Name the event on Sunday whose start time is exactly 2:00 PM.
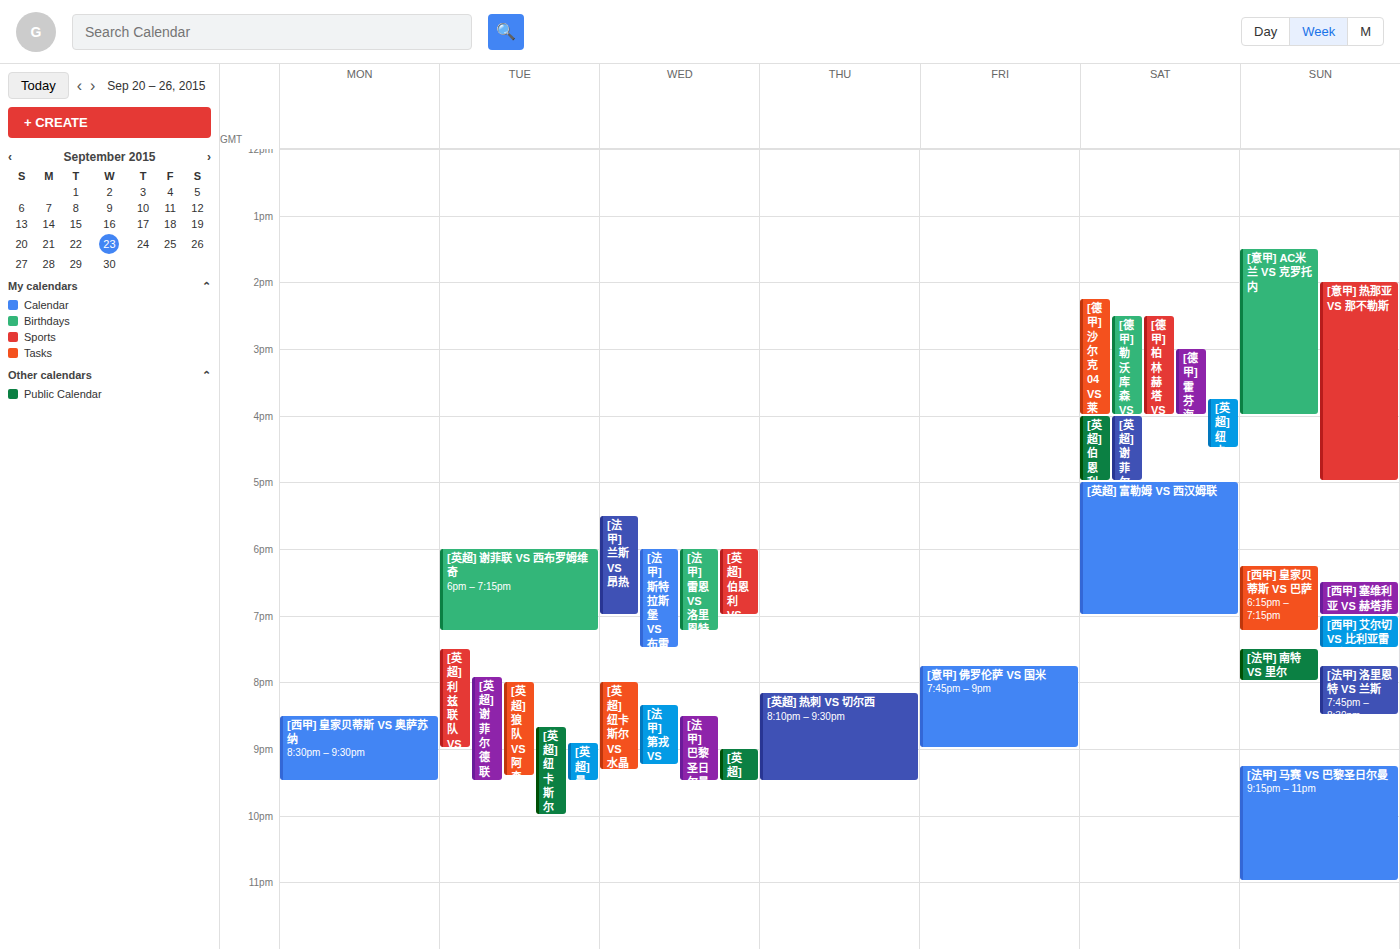
"[意甲] 热那亚 VS 那不勒斯"